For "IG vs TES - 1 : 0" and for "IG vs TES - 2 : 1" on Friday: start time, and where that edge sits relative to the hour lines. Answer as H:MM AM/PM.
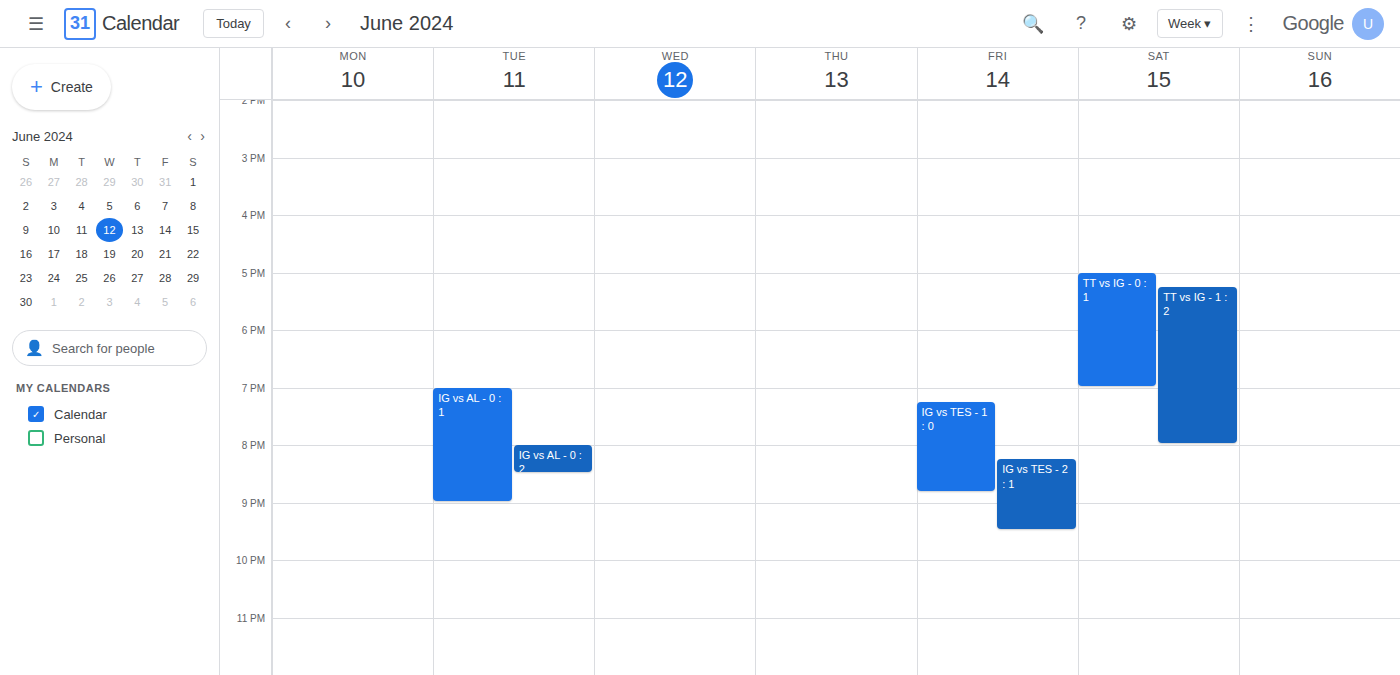
"IG vs TES - 1 : 0": 7:15 PM, neither: a quarter of the way from the 7 PM line to the 8 PM line. "IG vs TES - 2 : 1": 8:15 PM, neither: a quarter of the way from the 8 PM line to the 9 PM line.